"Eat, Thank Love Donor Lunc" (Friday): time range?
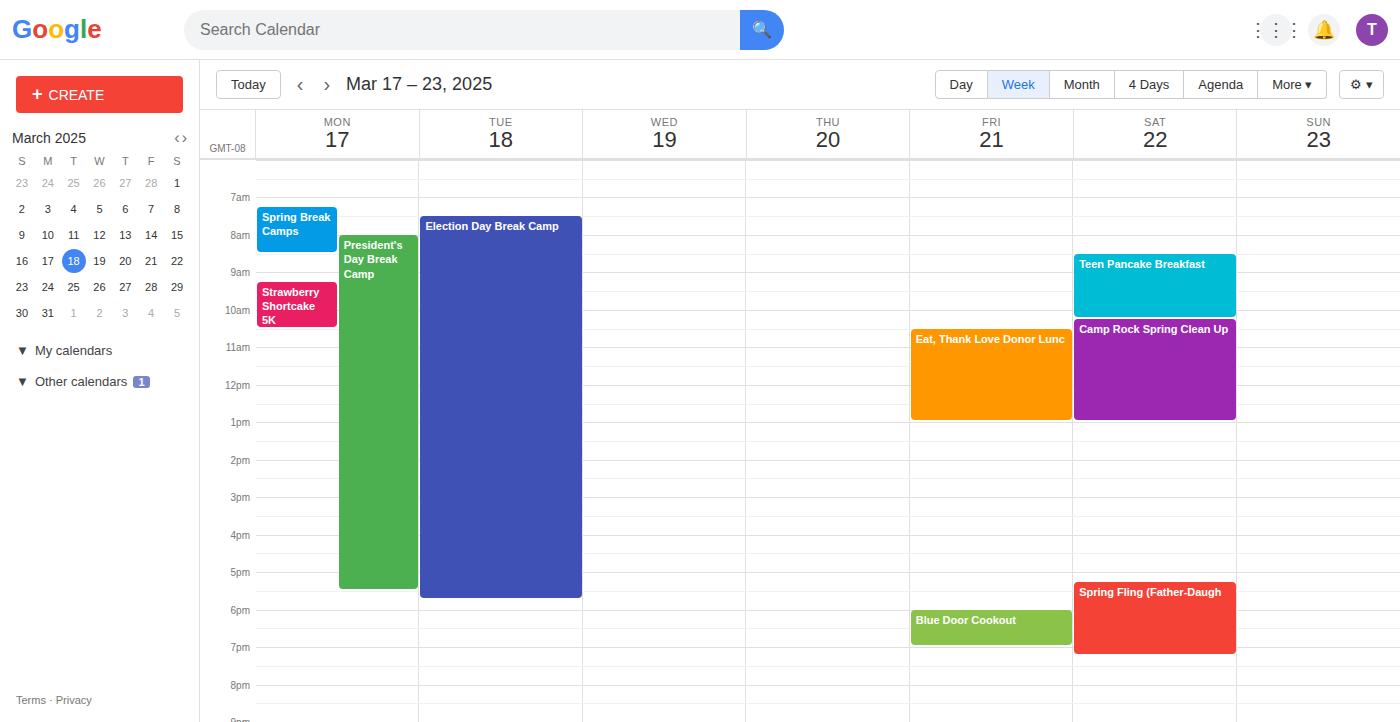
10:30 AM to 1:00 PM